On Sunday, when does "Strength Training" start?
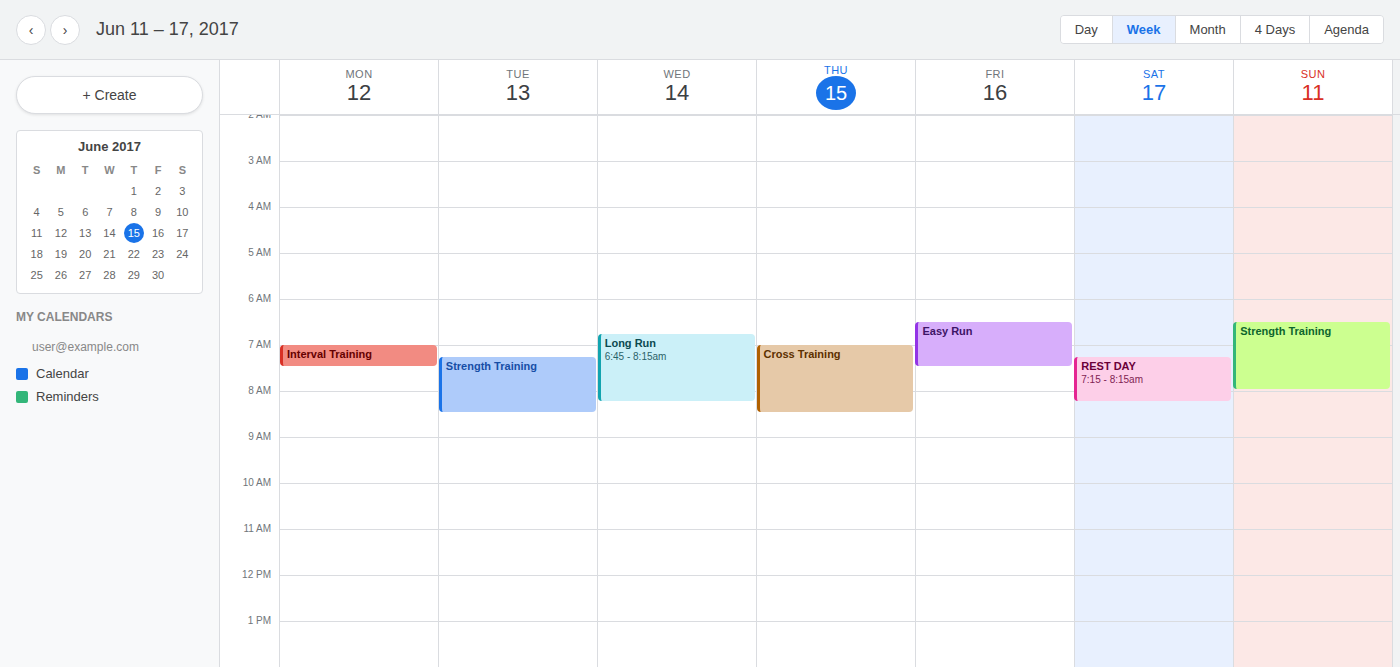
6:30 AM